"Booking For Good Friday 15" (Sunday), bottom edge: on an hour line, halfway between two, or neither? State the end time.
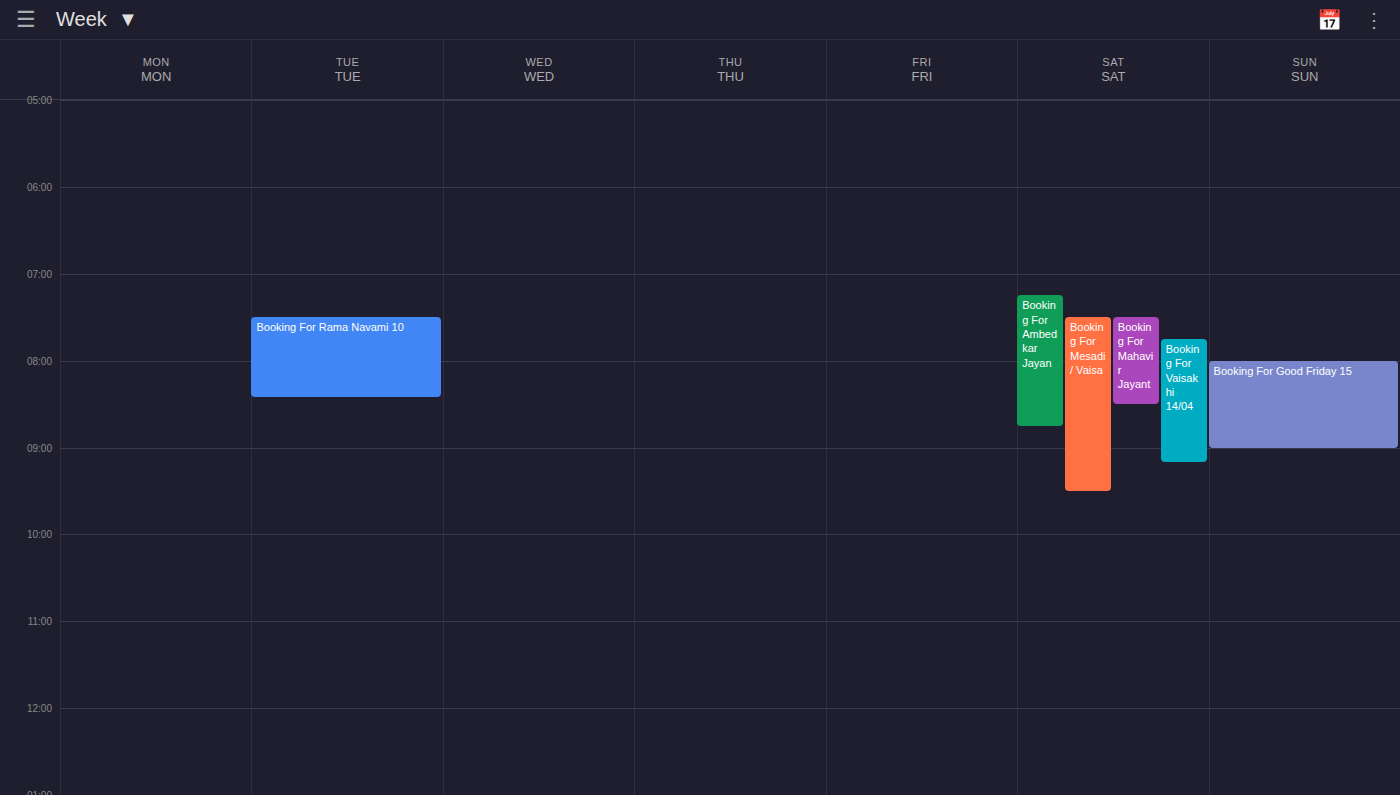
09:00 -- exactly on the 09:00 line.